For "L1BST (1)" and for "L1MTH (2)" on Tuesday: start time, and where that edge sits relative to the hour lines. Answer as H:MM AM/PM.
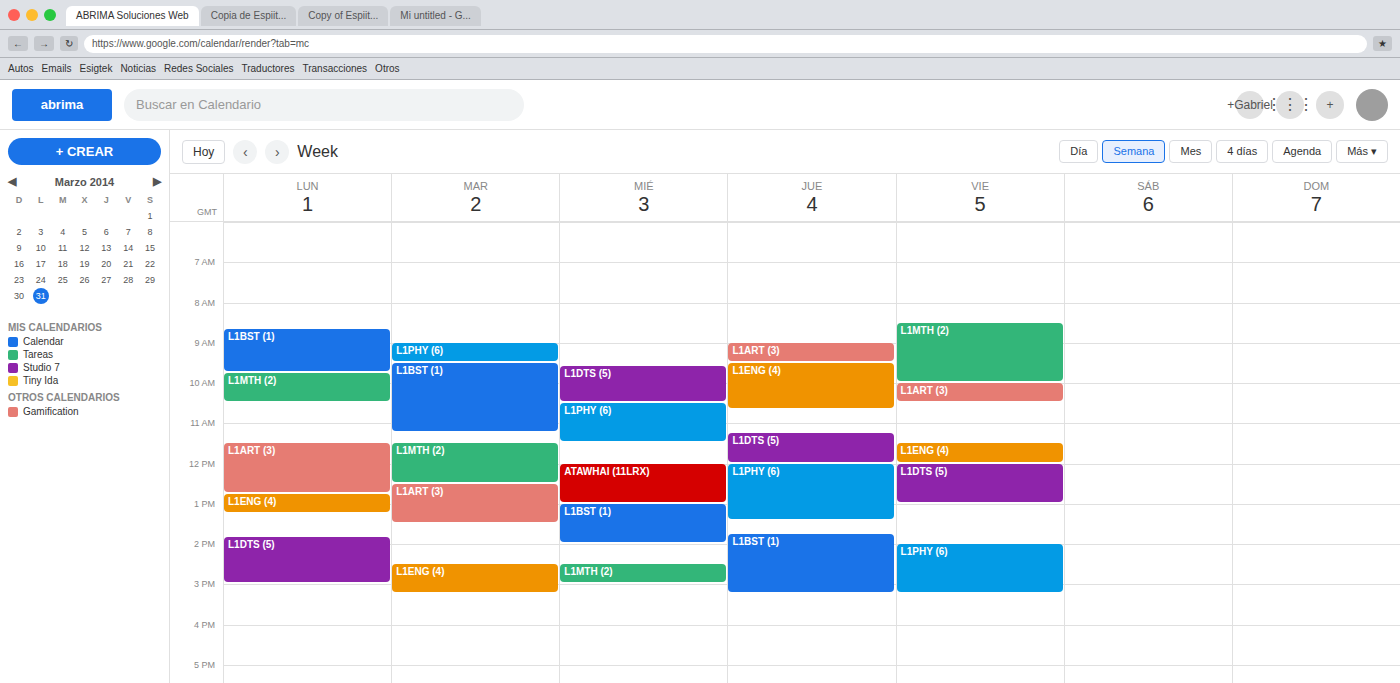
"L1BST (1)": 9:30 AM, halfway between the 9 AM and 10 AM lines. "L1MTH (2)": 11:30 AM, halfway between the 11 AM and 12 PM lines.